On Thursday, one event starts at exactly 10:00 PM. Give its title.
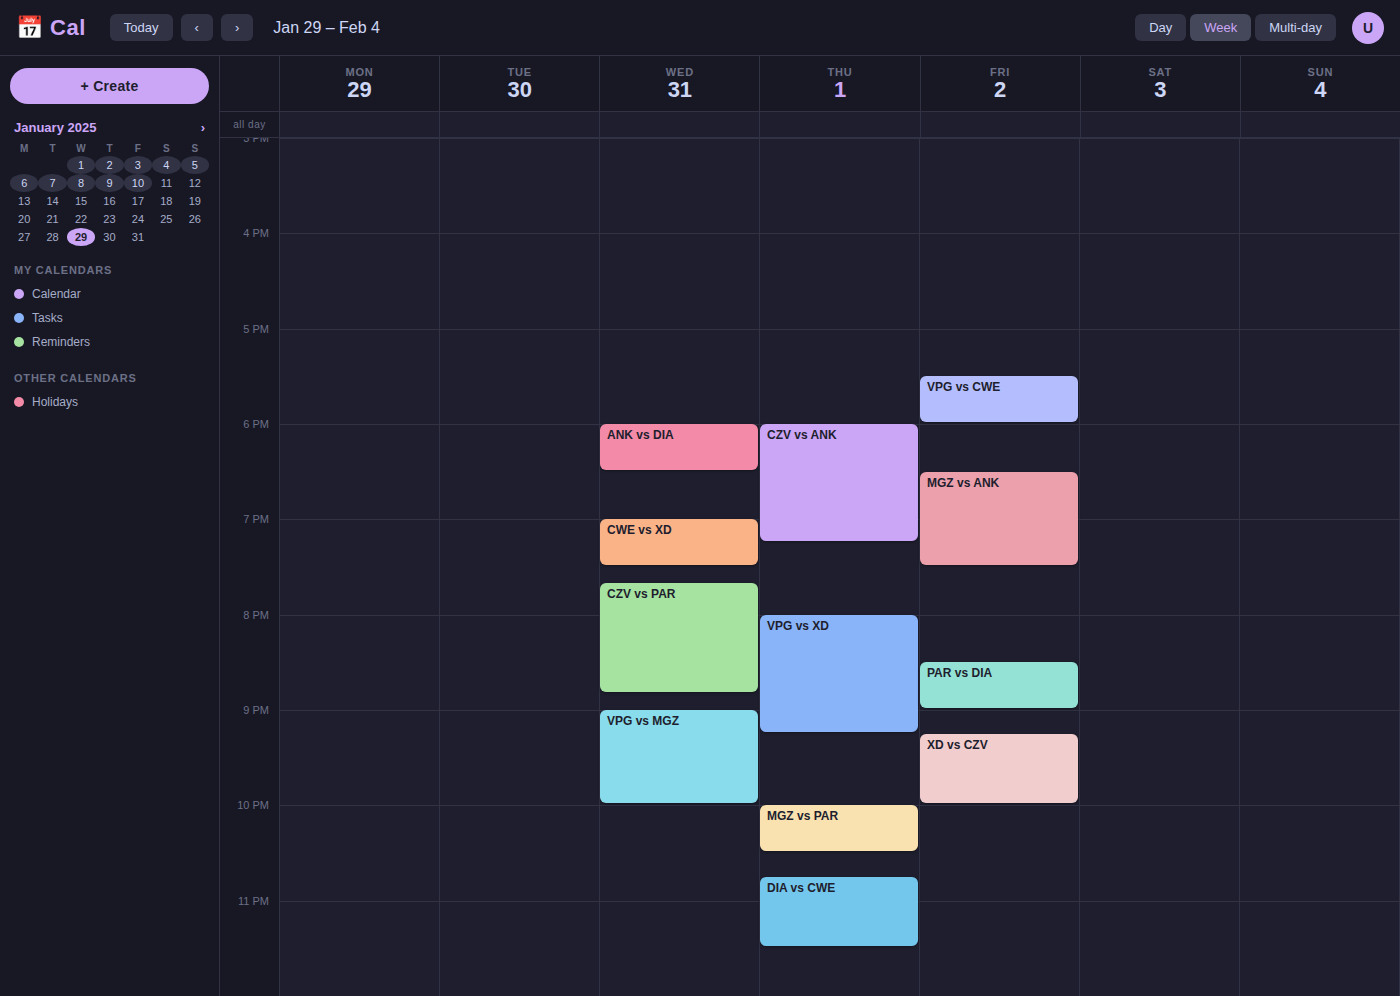
"MGZ vs PAR"